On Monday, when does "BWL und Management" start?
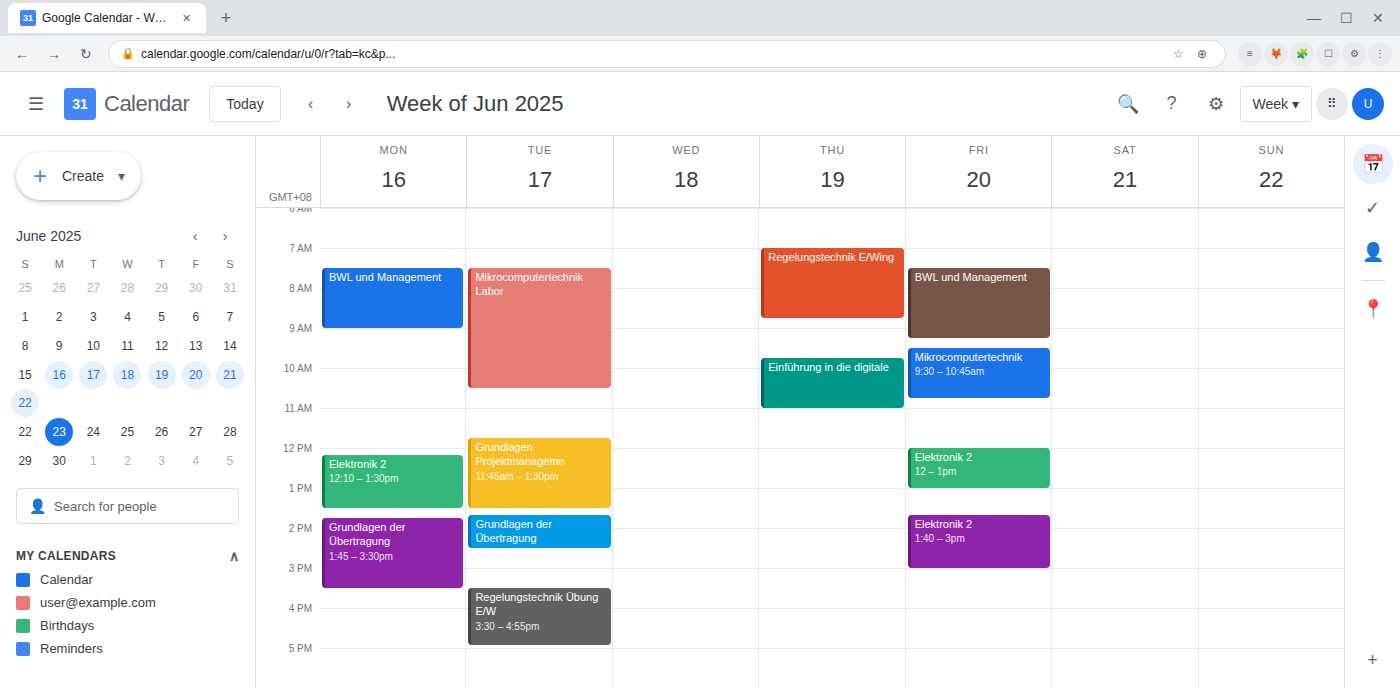
7:30 AM